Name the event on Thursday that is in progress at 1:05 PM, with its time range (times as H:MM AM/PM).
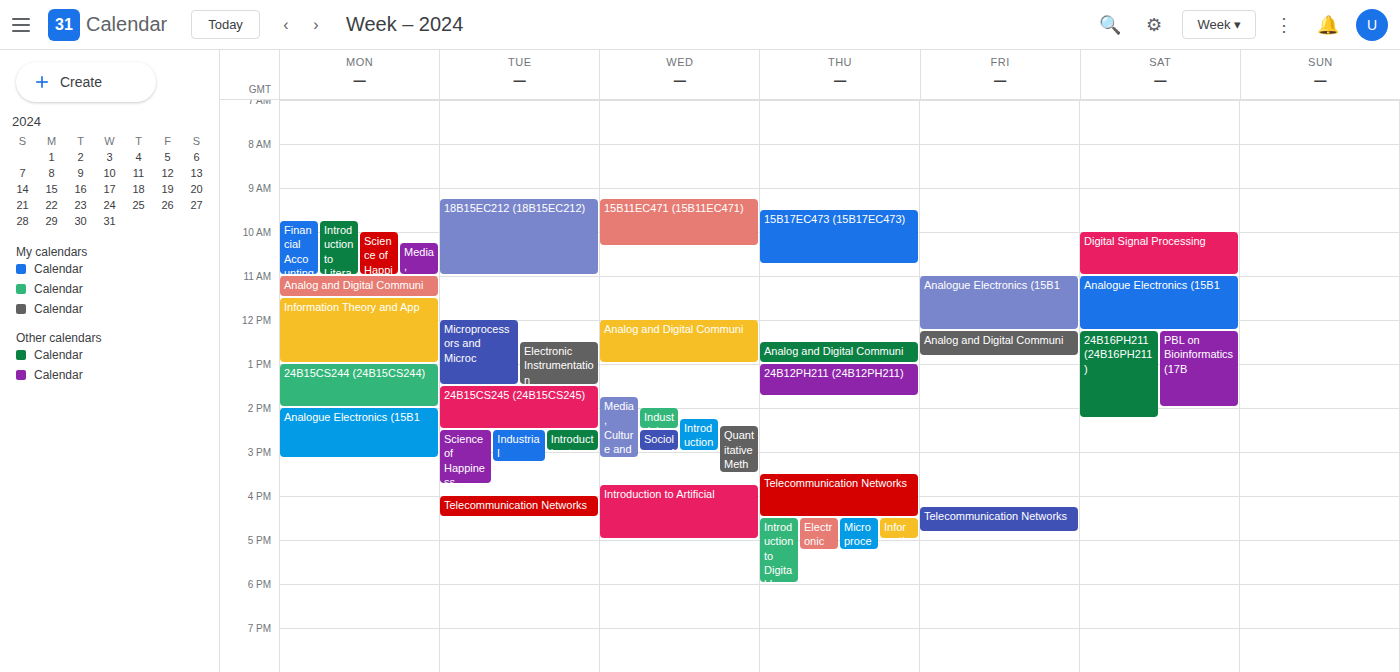
"24B12PH211 (24B12PH211)", 1:00 PM to 1:45 PM